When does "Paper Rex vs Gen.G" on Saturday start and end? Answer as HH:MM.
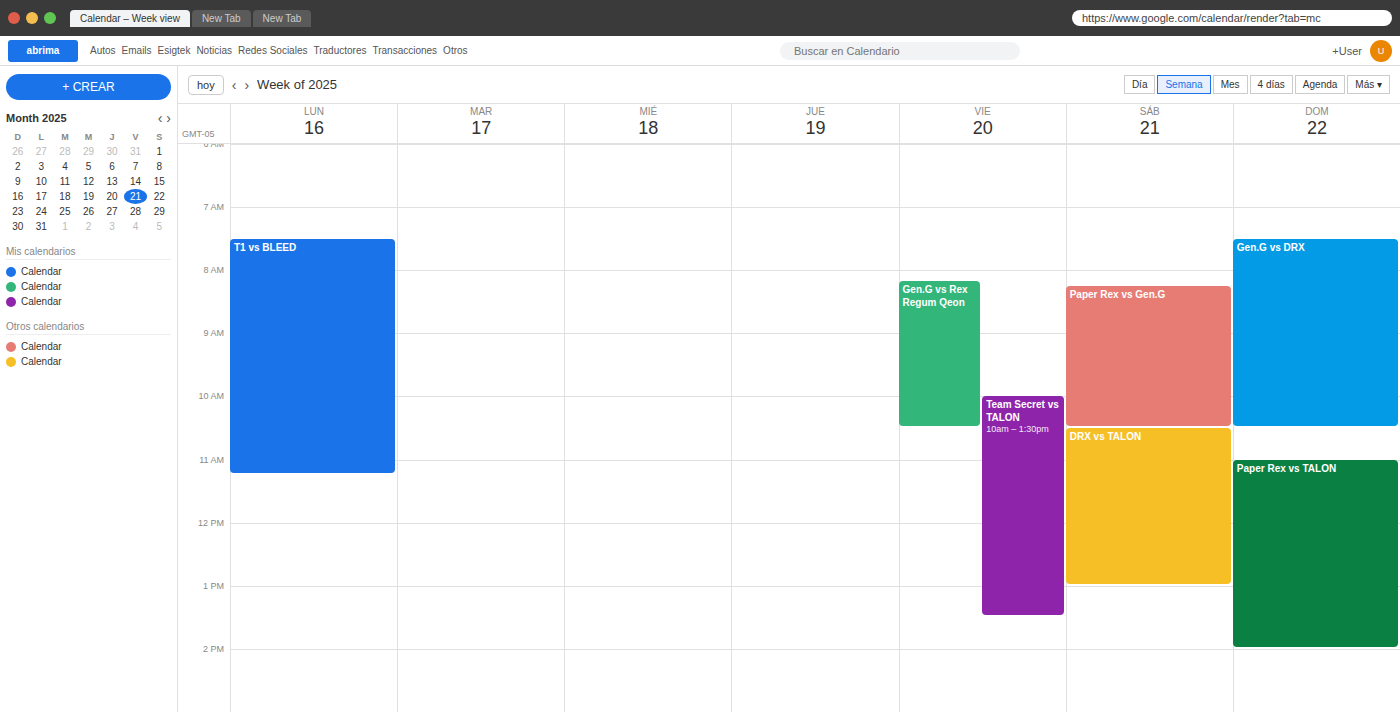
08:15 to 10:30